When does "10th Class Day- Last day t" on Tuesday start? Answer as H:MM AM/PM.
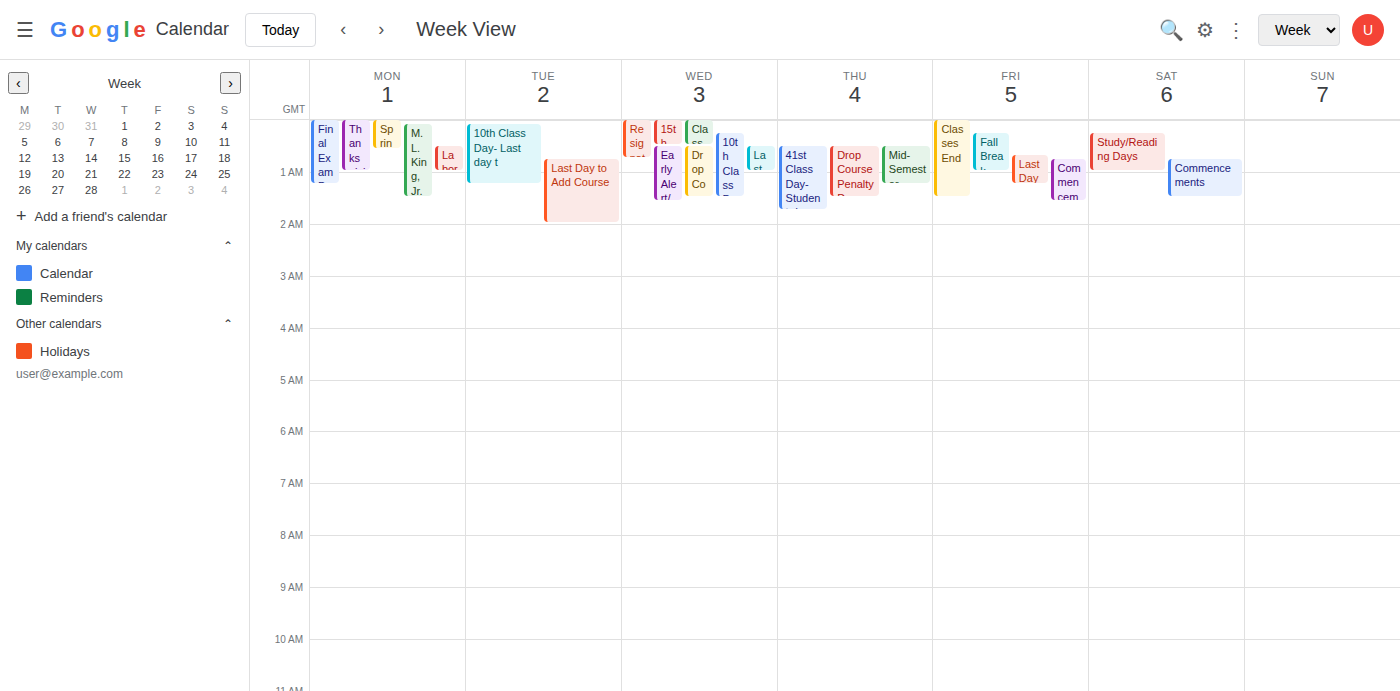
12:05 AM